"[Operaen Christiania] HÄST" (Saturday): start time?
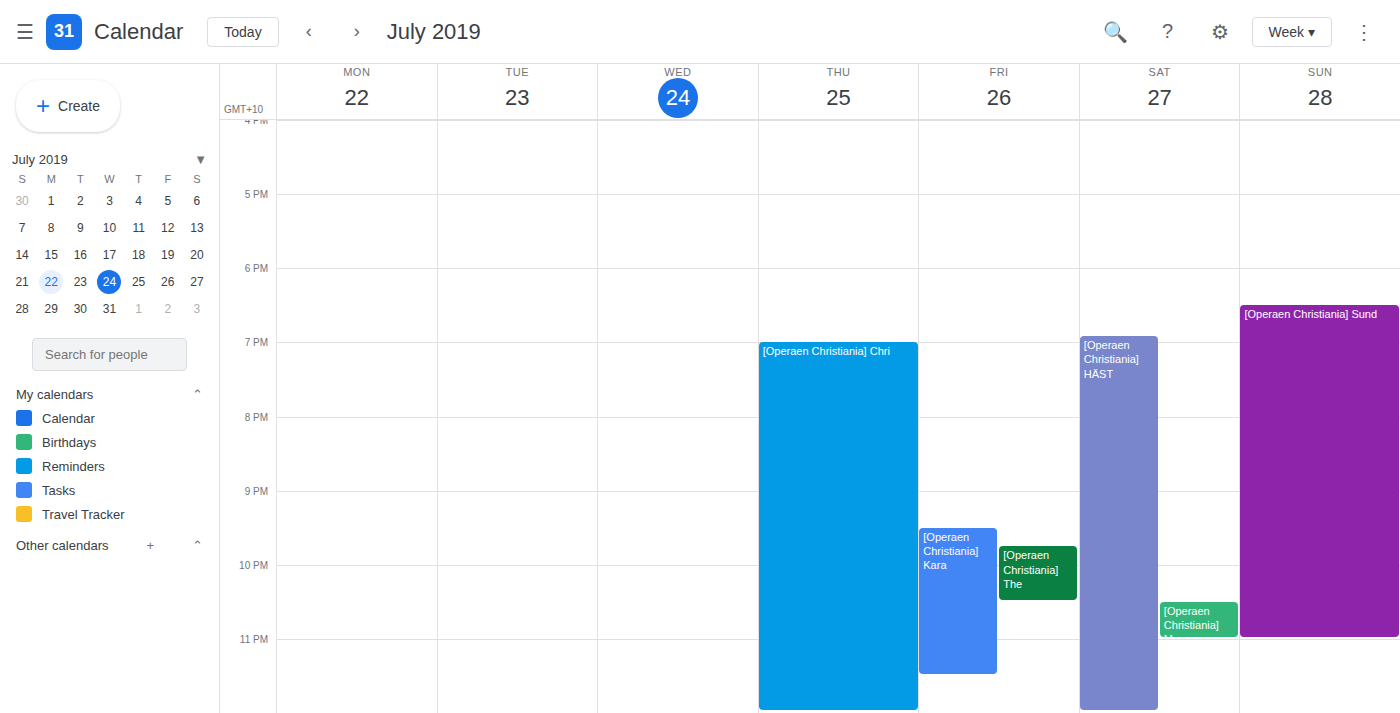
6:55 PM